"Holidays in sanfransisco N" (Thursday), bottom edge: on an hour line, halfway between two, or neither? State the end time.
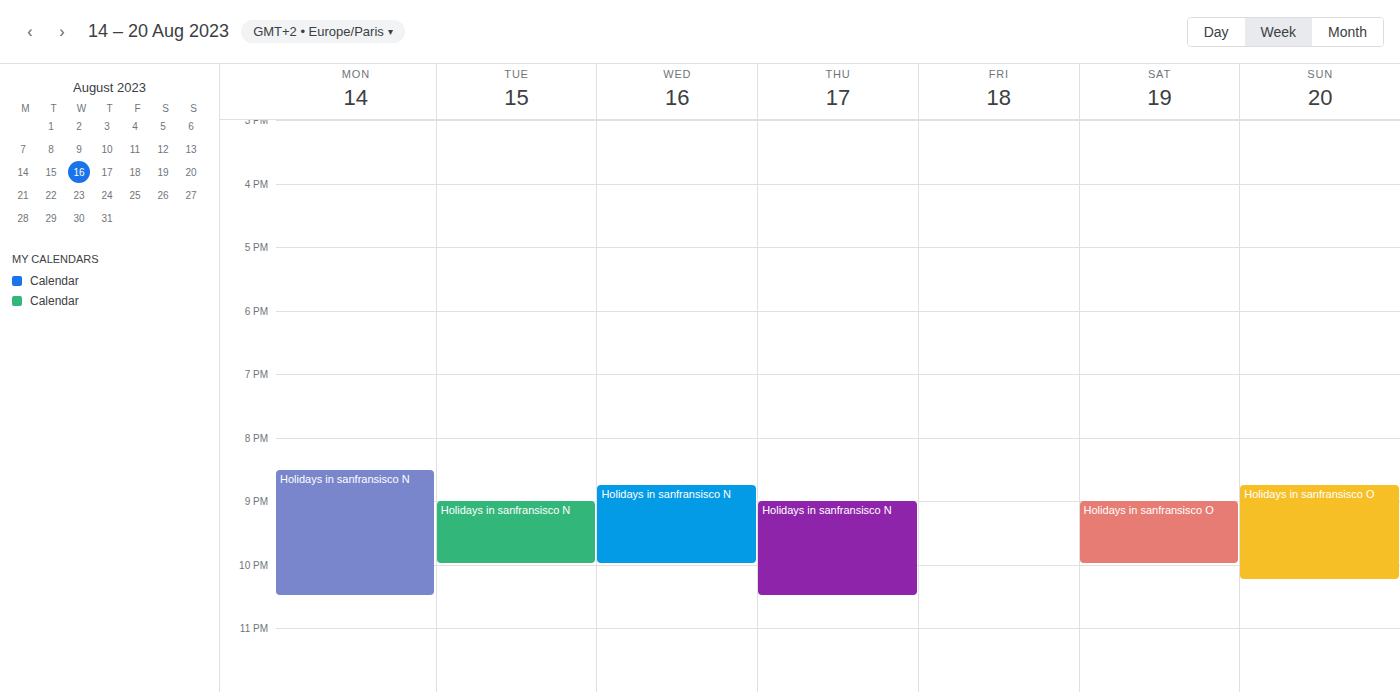
10:30 PM -- halfway between the 10 PM and 11 PM lines.